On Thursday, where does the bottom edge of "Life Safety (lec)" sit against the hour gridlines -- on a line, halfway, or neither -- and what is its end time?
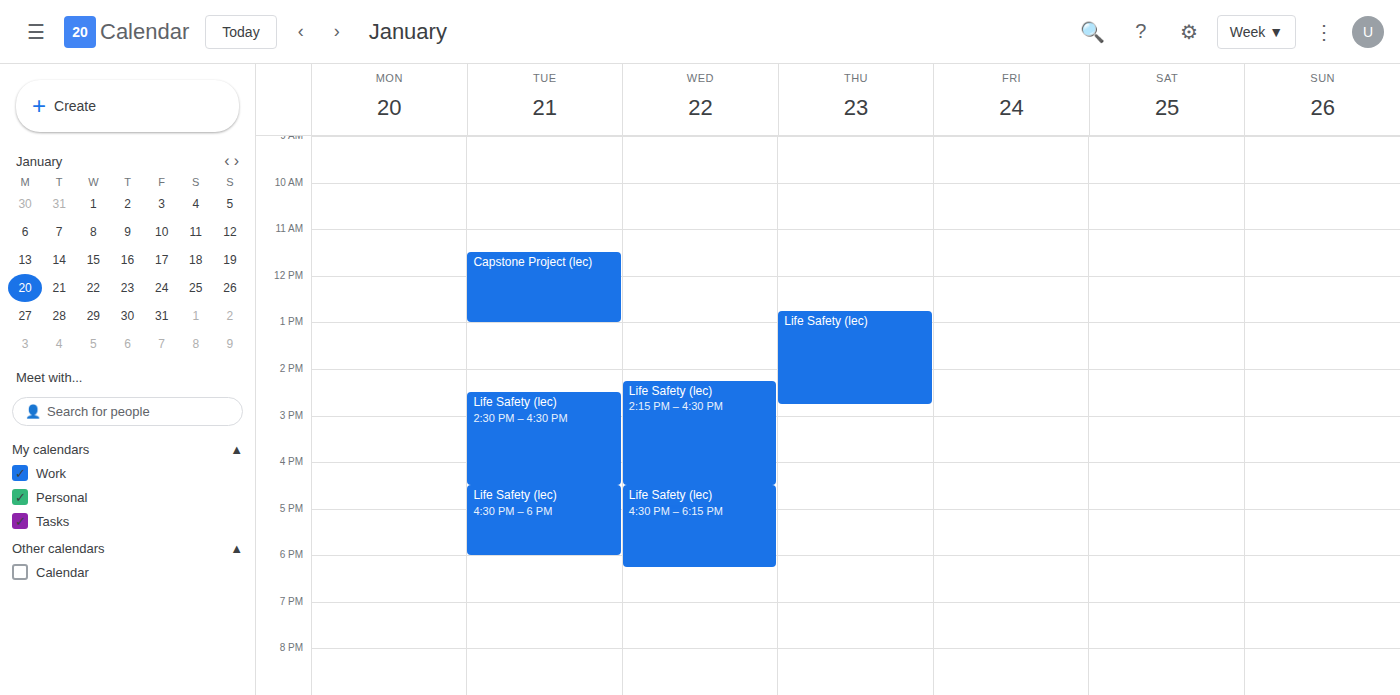
2:45 PM -- neither: three quarters of the way from the 2 PM line to the 3 PM line.